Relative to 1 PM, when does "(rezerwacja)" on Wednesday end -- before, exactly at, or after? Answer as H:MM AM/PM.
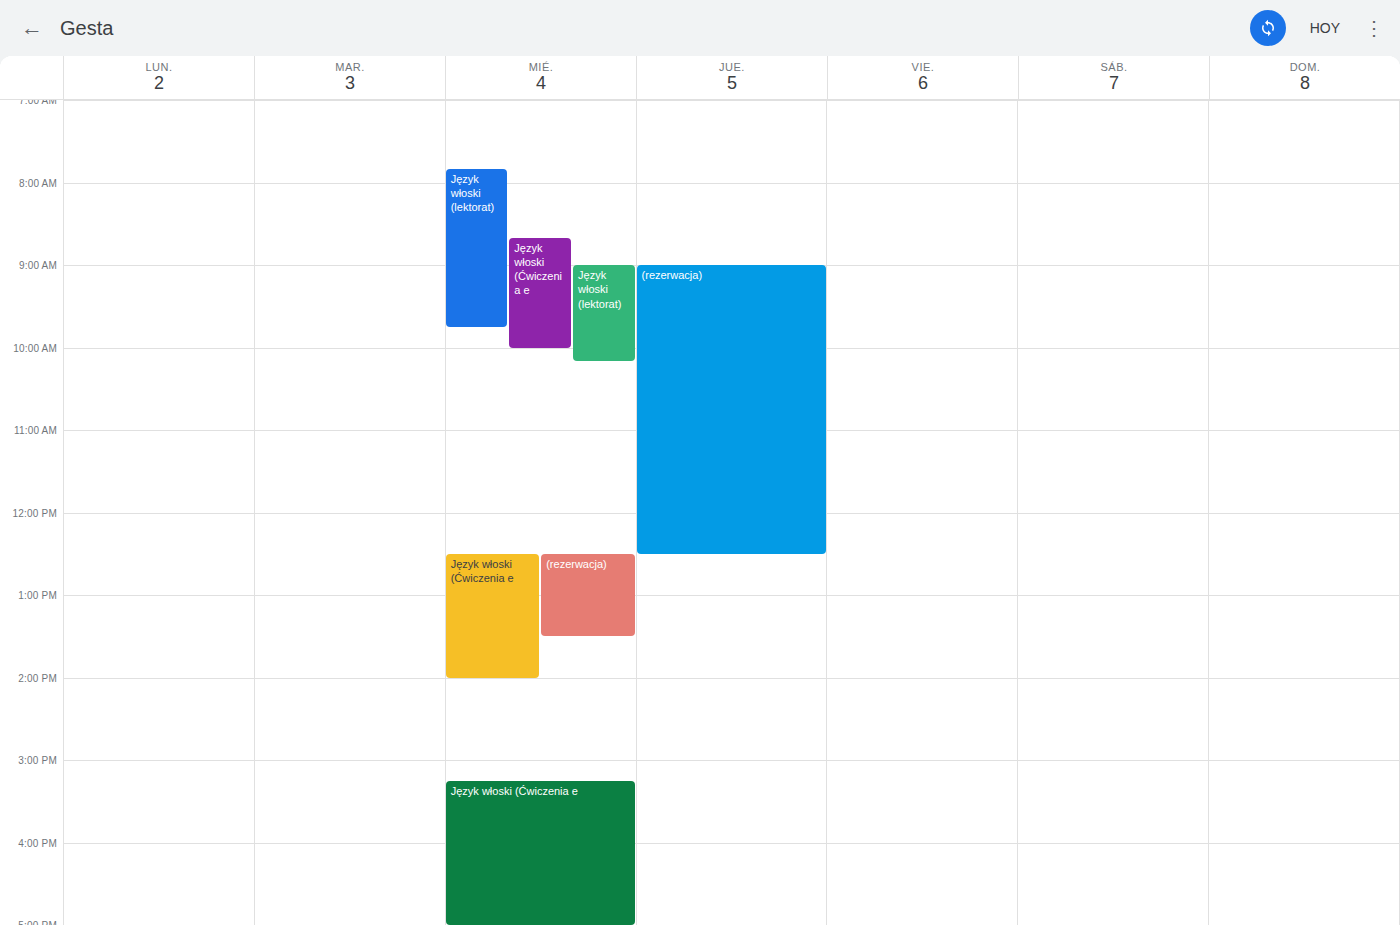
1:30 PM -- after 1 PM, 30 minutes below the 1 PM line.